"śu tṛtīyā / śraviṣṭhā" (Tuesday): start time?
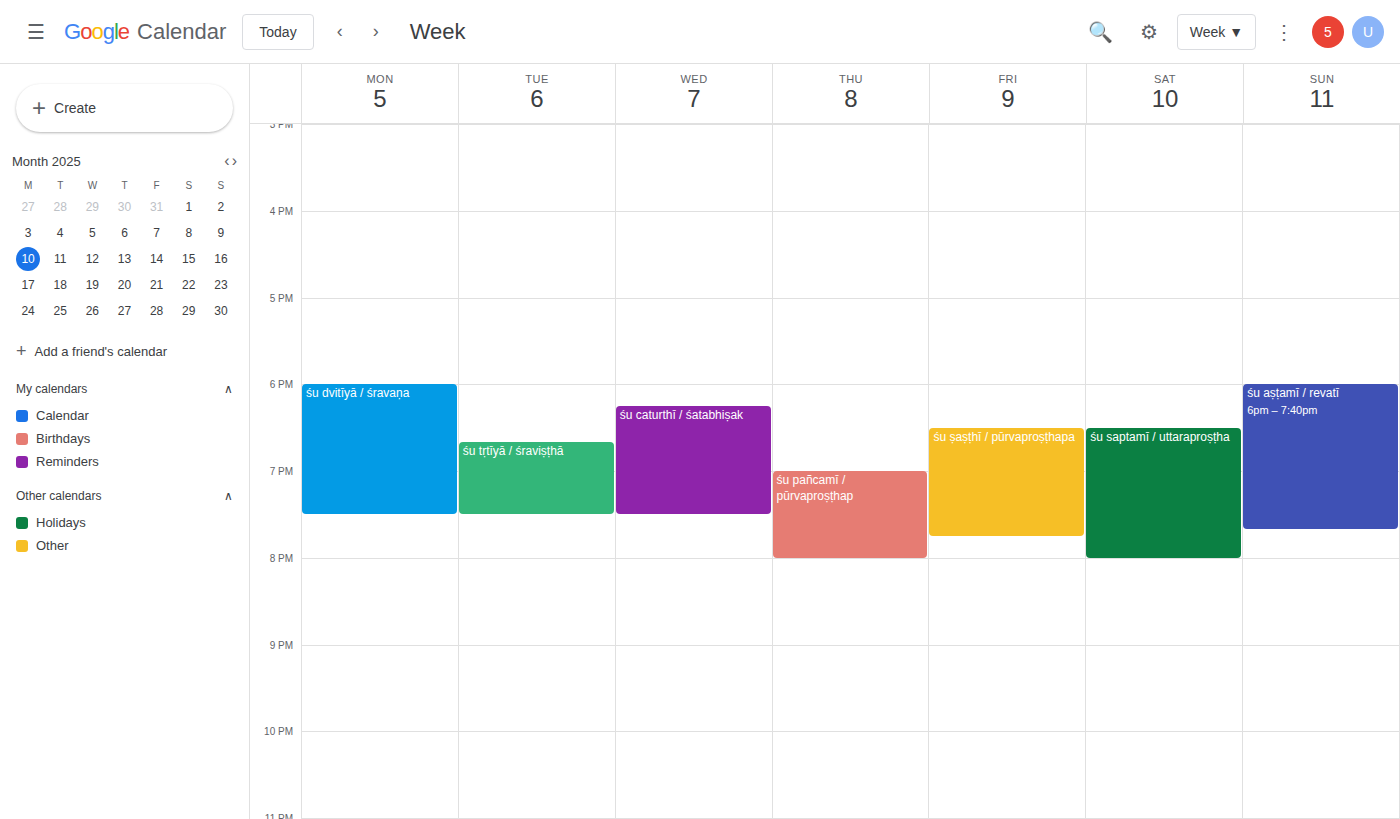
6:40 PM